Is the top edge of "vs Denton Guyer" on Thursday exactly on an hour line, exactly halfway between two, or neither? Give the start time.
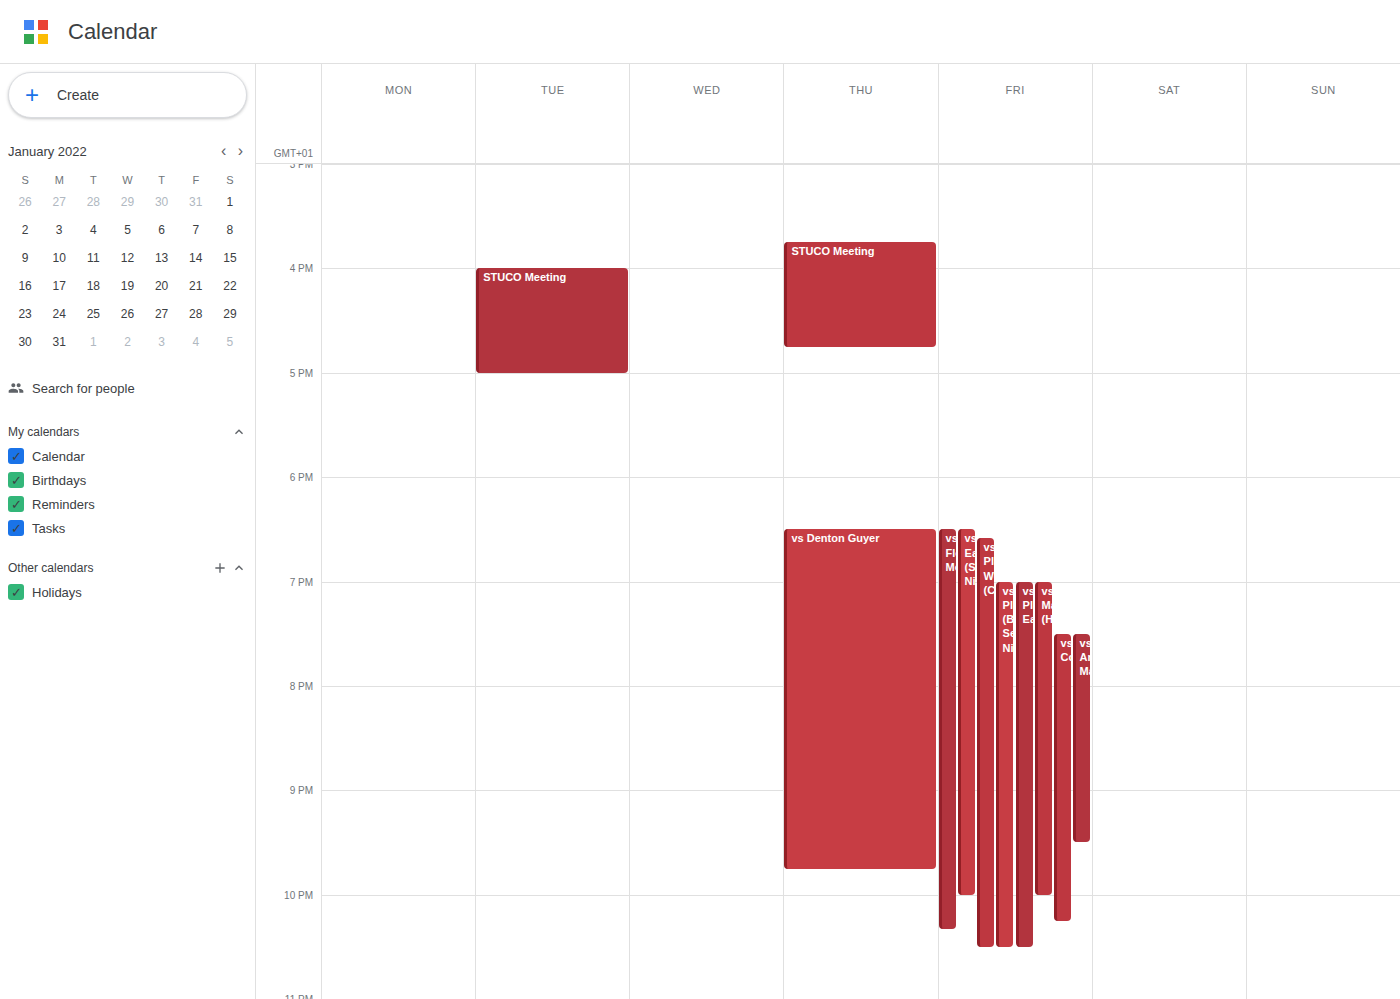
6:30 PM -- halfway between the 6 PM and 7 PM lines.